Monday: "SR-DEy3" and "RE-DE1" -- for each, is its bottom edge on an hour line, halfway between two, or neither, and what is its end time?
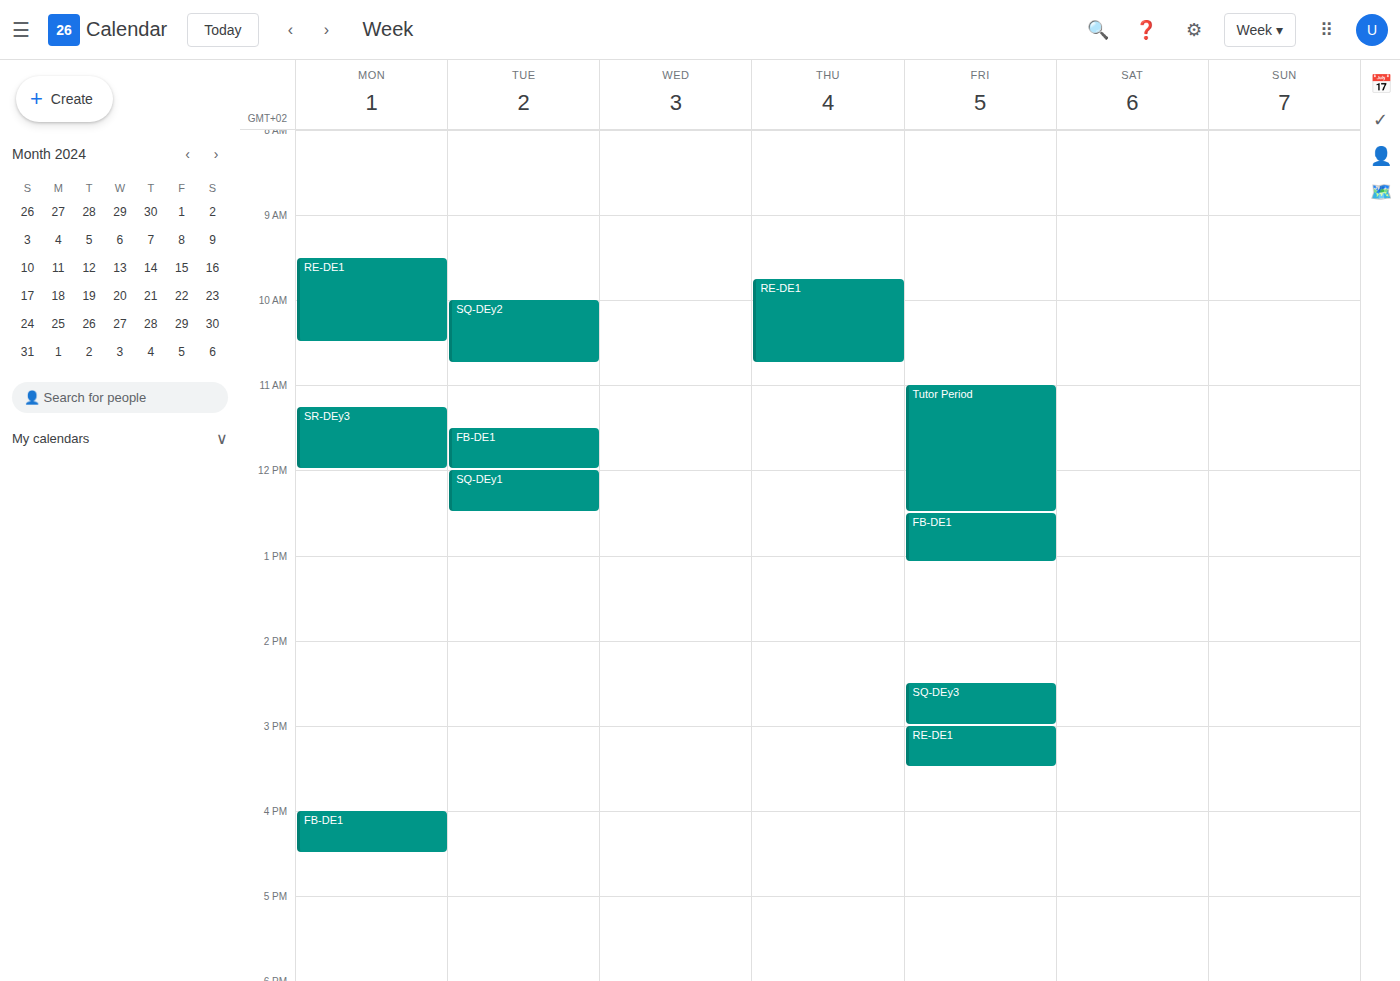
"SR-DEy3": 12:00, exactly on the 12:00 line. "RE-DE1": 10:30, halfway between the 10:00 and 11:00 lines.